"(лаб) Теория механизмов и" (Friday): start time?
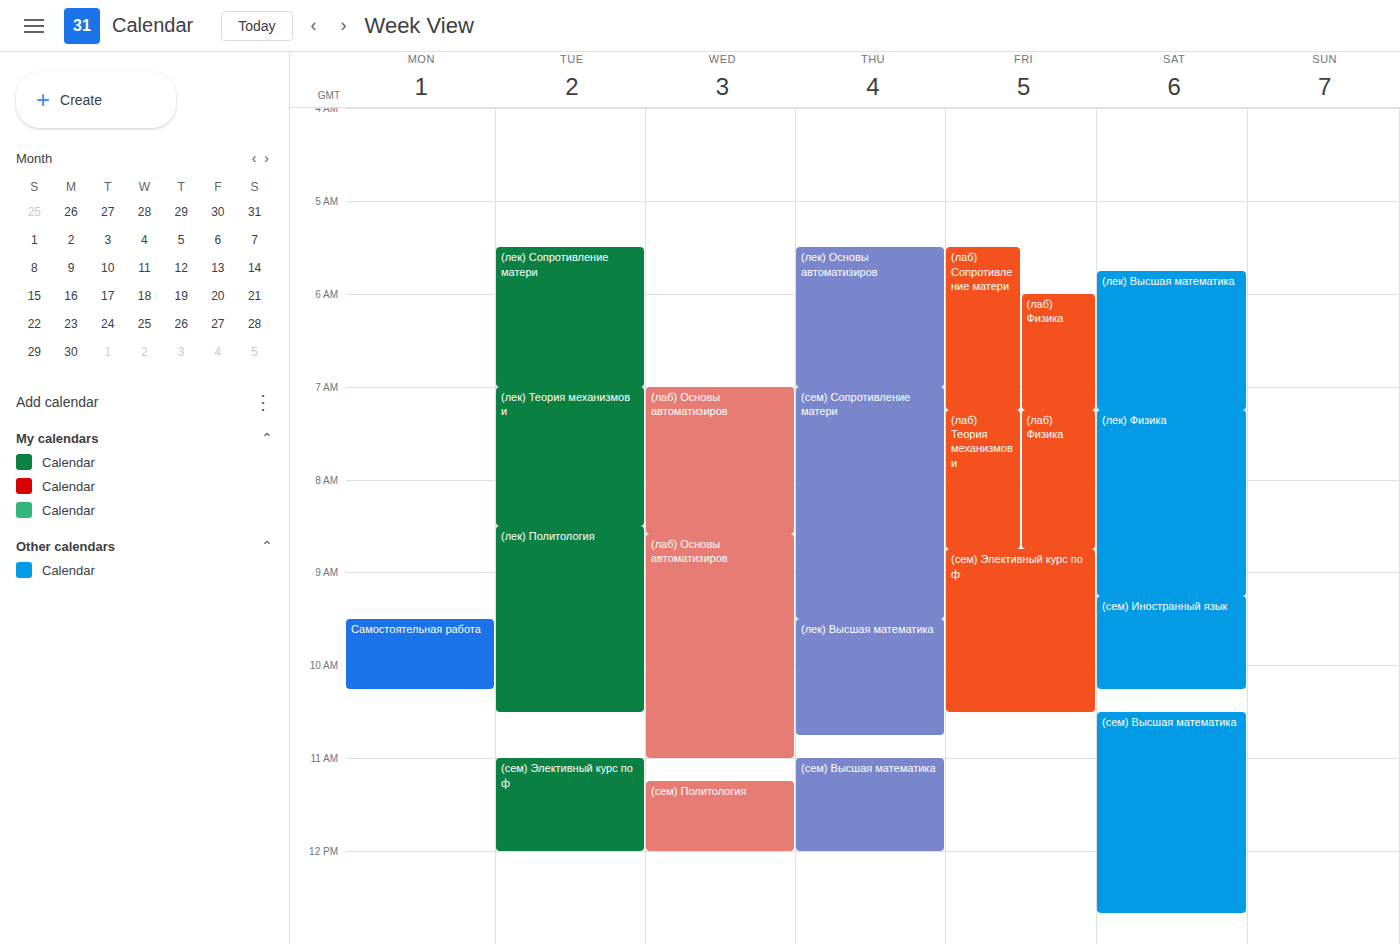
7:15 AM